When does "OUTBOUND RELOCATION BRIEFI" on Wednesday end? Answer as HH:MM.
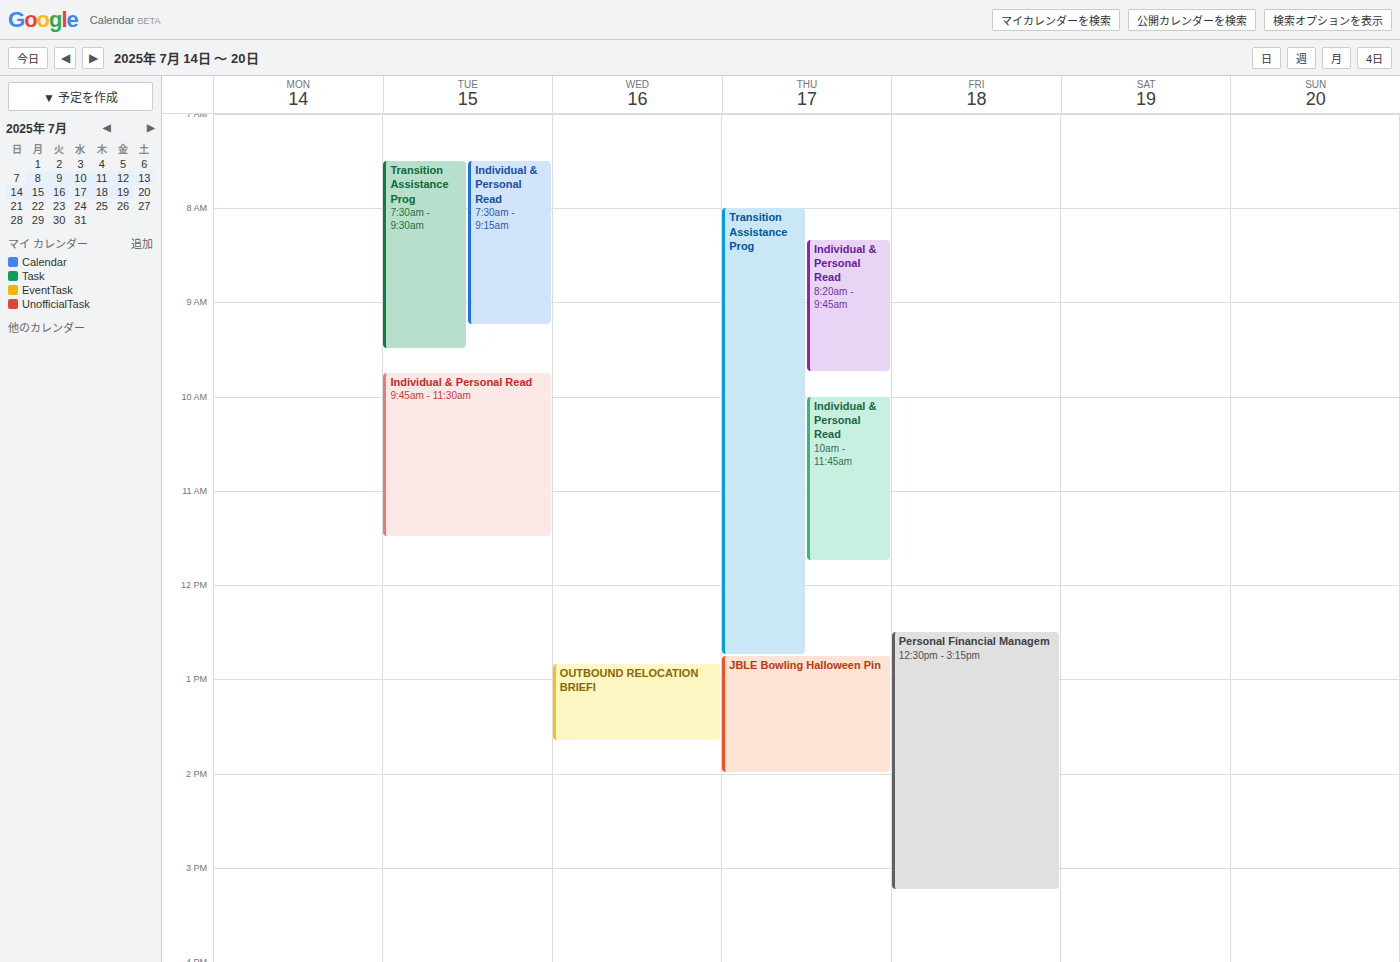
13:40